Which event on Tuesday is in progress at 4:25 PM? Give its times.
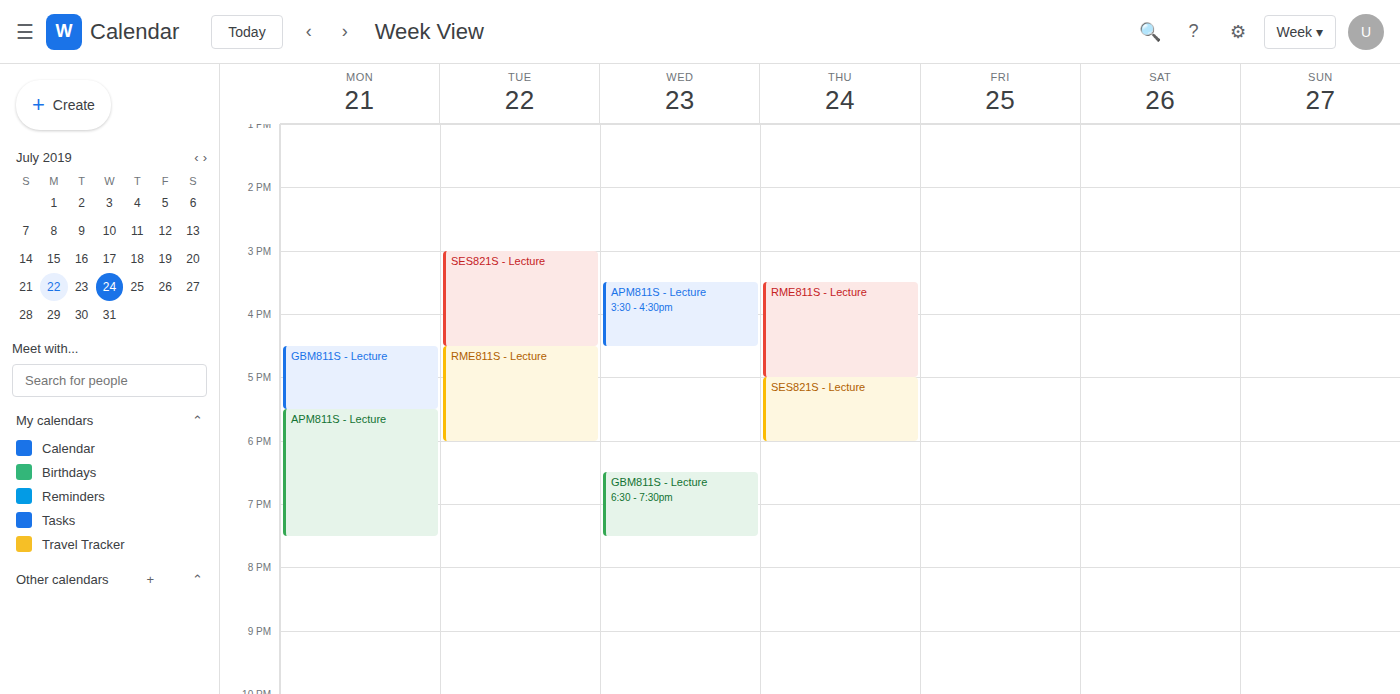
"SES821S - Lecture", 3:00 PM to 4:30 PM